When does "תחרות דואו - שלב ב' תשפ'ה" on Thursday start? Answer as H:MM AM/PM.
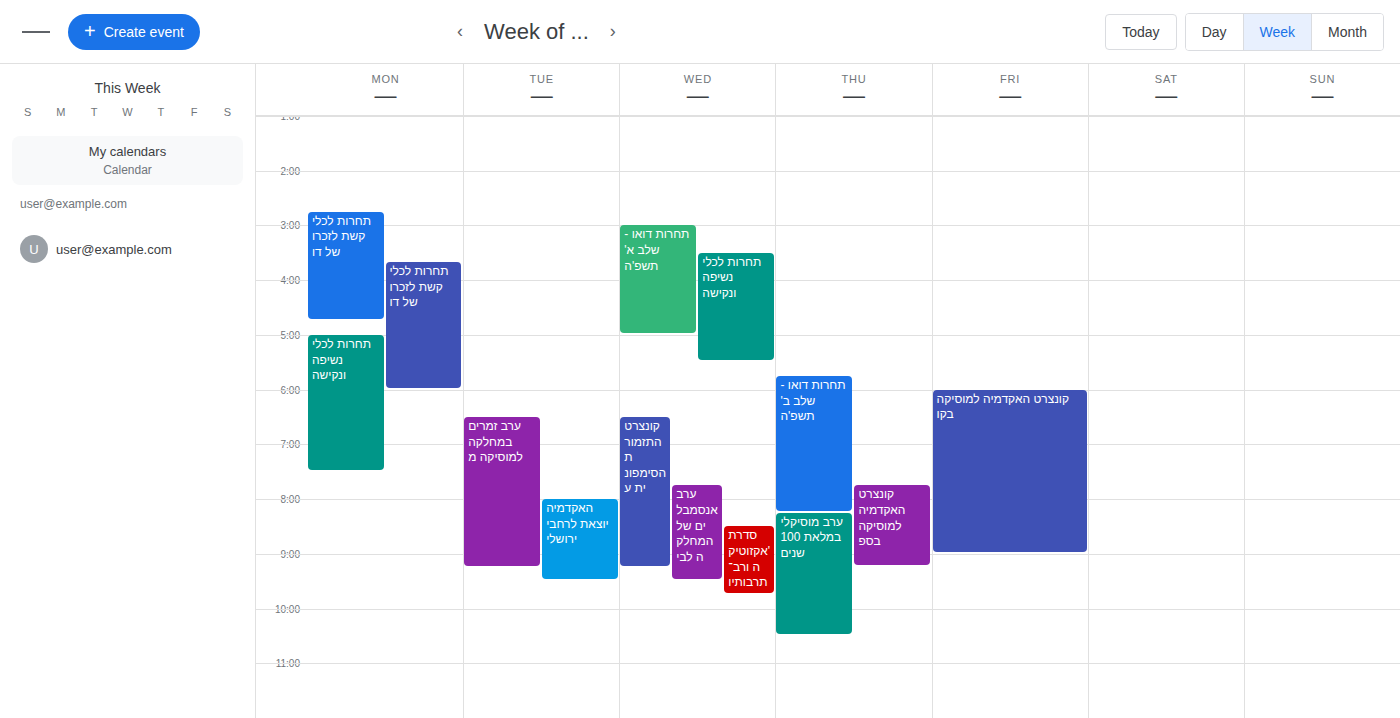
5:45 PM